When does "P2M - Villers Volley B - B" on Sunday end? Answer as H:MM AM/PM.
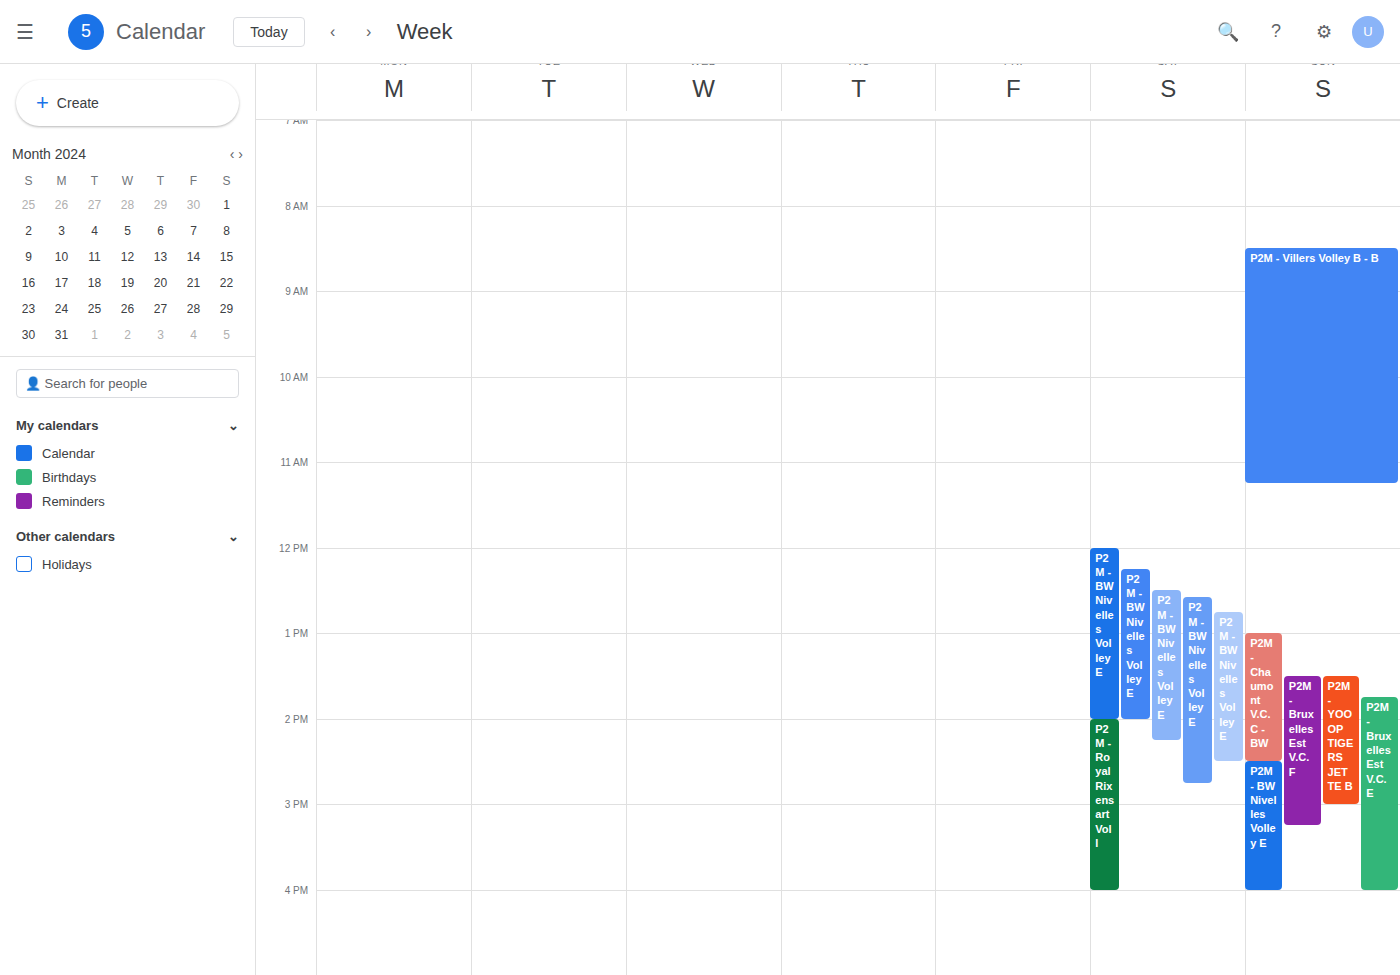
11:15 AM